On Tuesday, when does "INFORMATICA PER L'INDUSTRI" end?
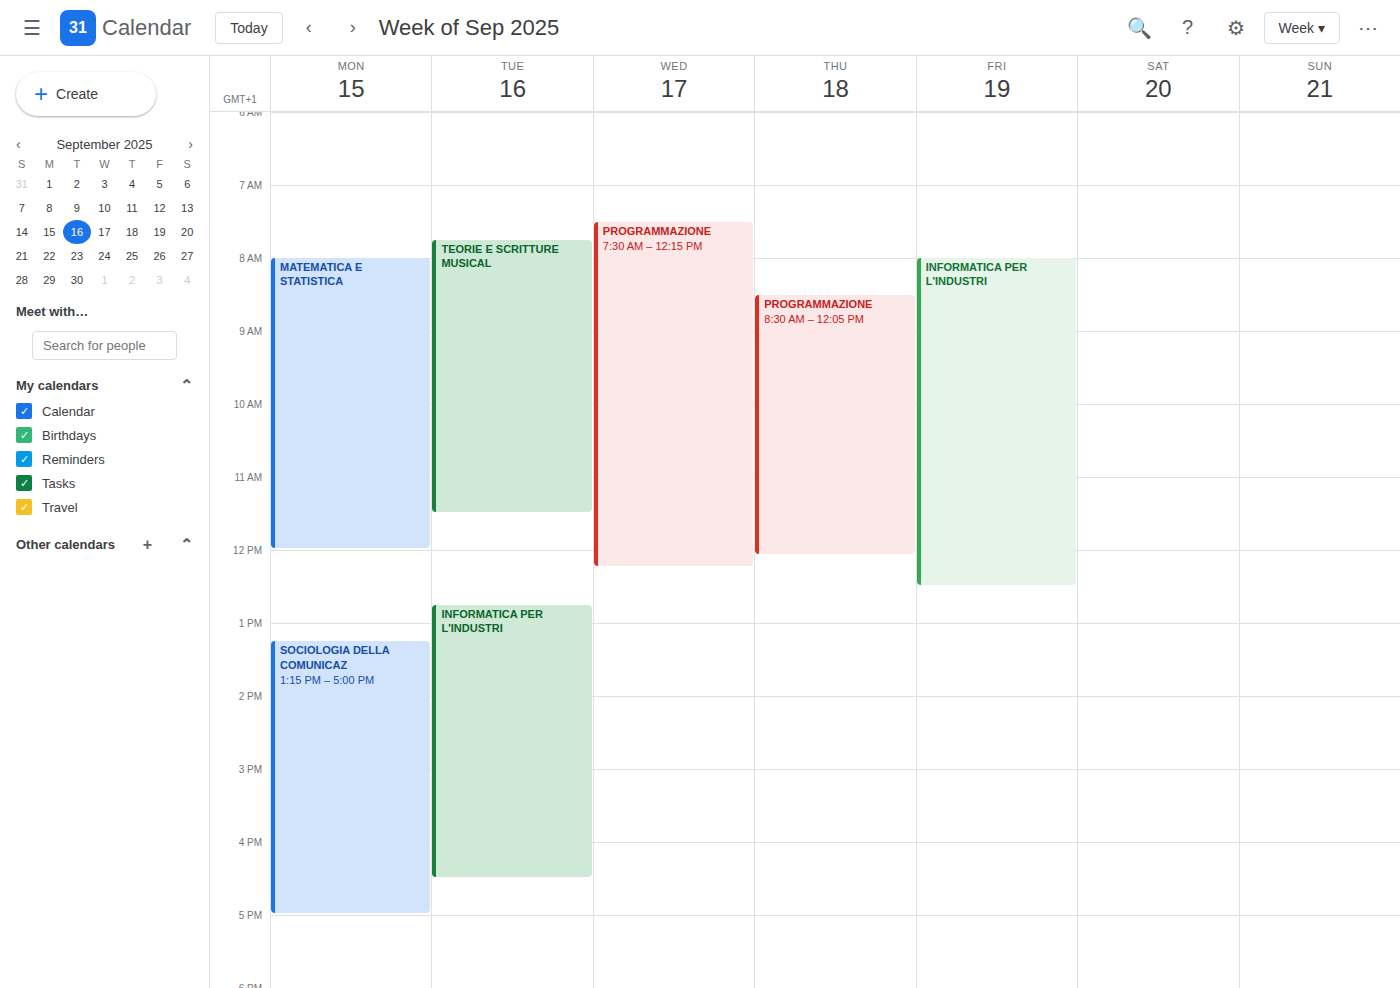
4:30 PM